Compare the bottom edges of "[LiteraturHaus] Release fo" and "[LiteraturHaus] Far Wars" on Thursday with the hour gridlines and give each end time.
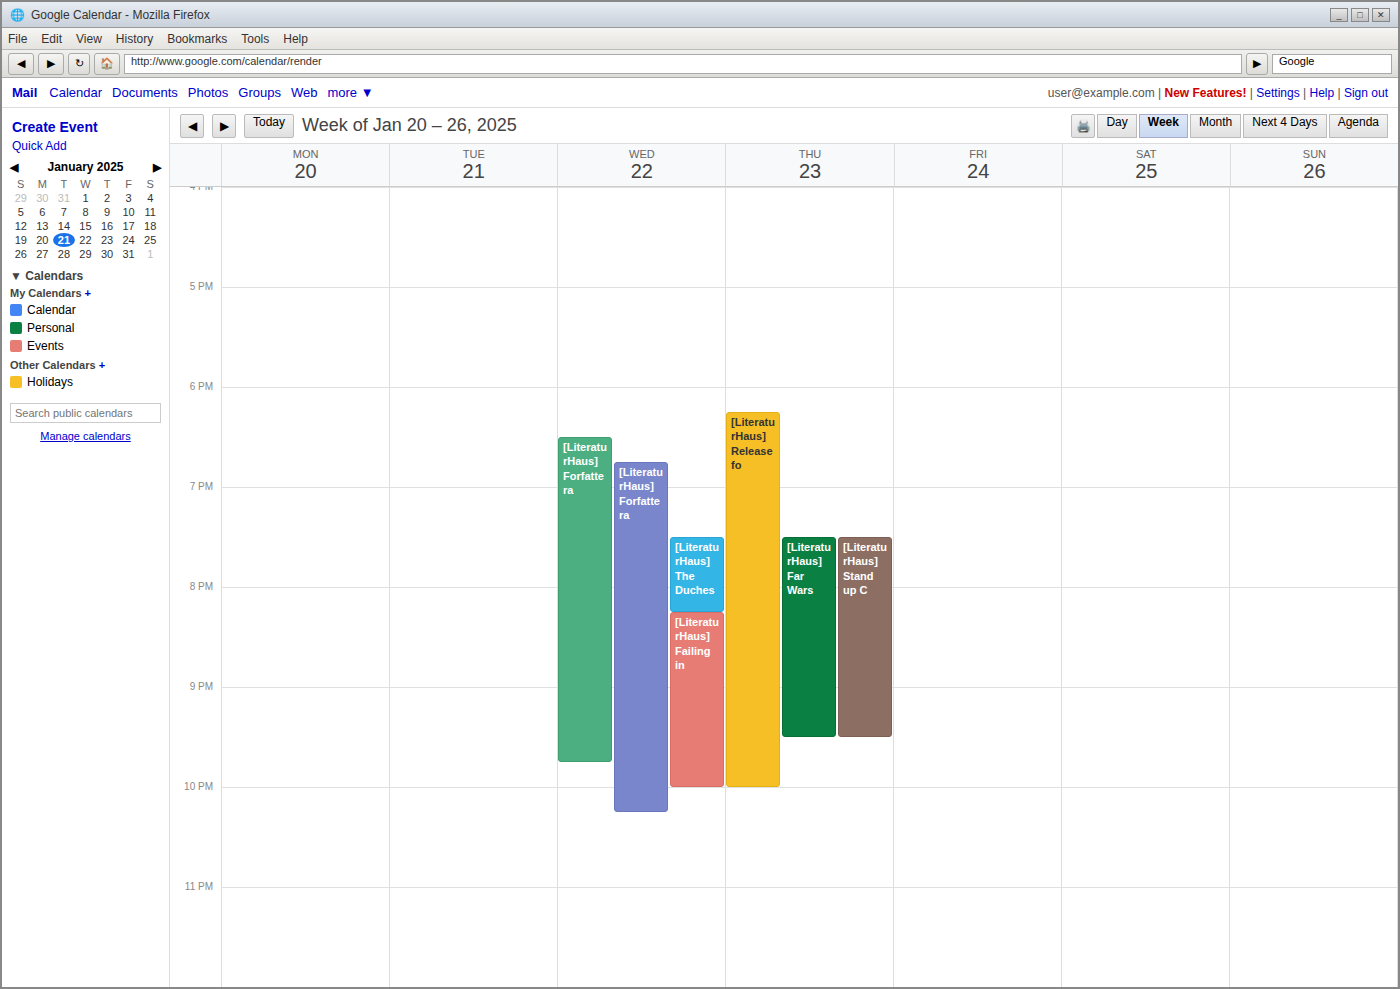
"[LiteraturHaus] Release fo": 22:00, exactly on the 22:00 line. "[LiteraturHaus] Far Wars": 21:30, halfway between the 21:00 and 22:00 lines.